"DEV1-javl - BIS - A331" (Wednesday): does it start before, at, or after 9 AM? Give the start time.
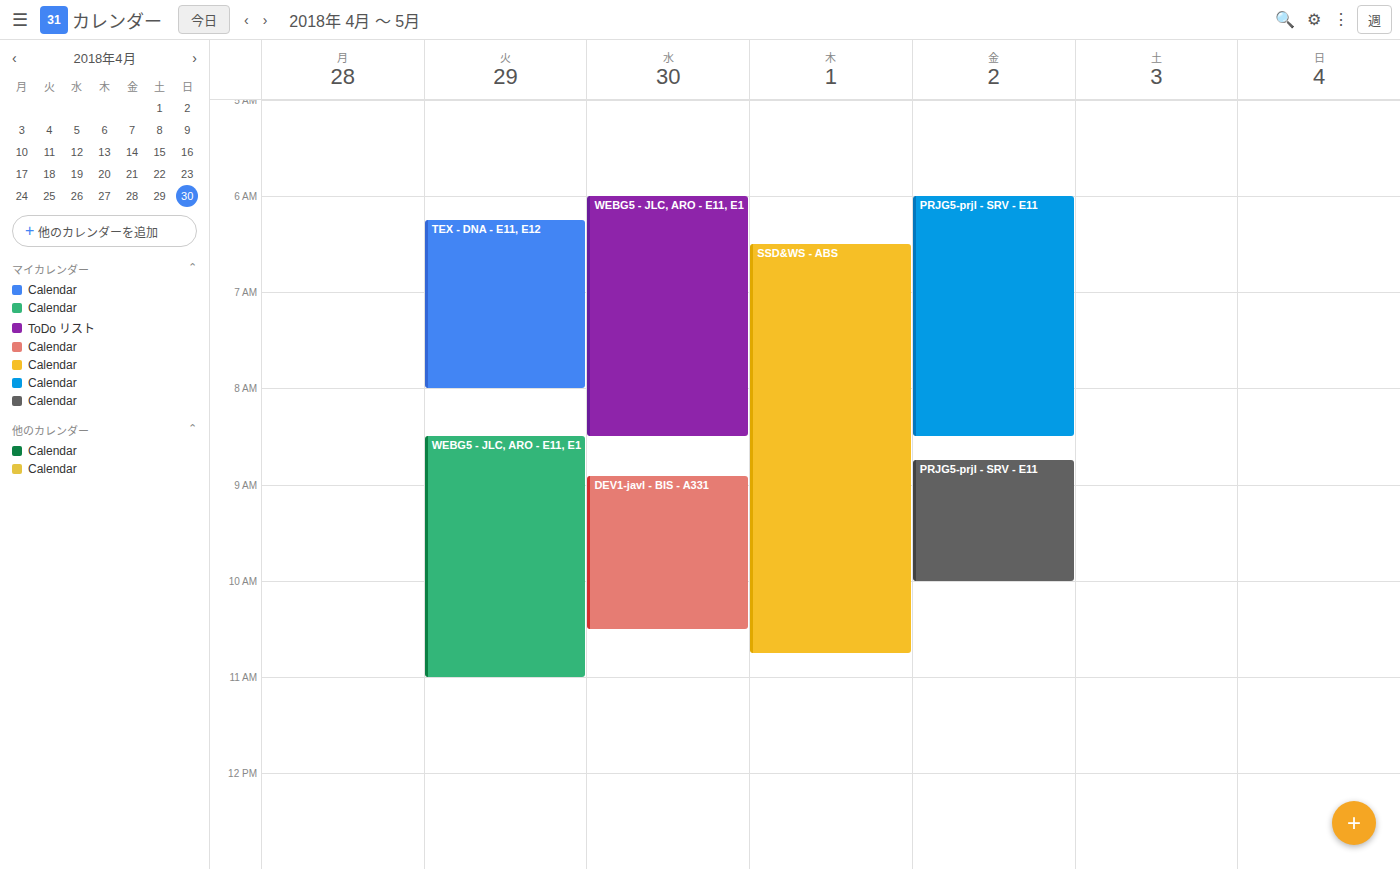
8:55 AM -- before 9 AM, 5 minutes above the 9 AM line.